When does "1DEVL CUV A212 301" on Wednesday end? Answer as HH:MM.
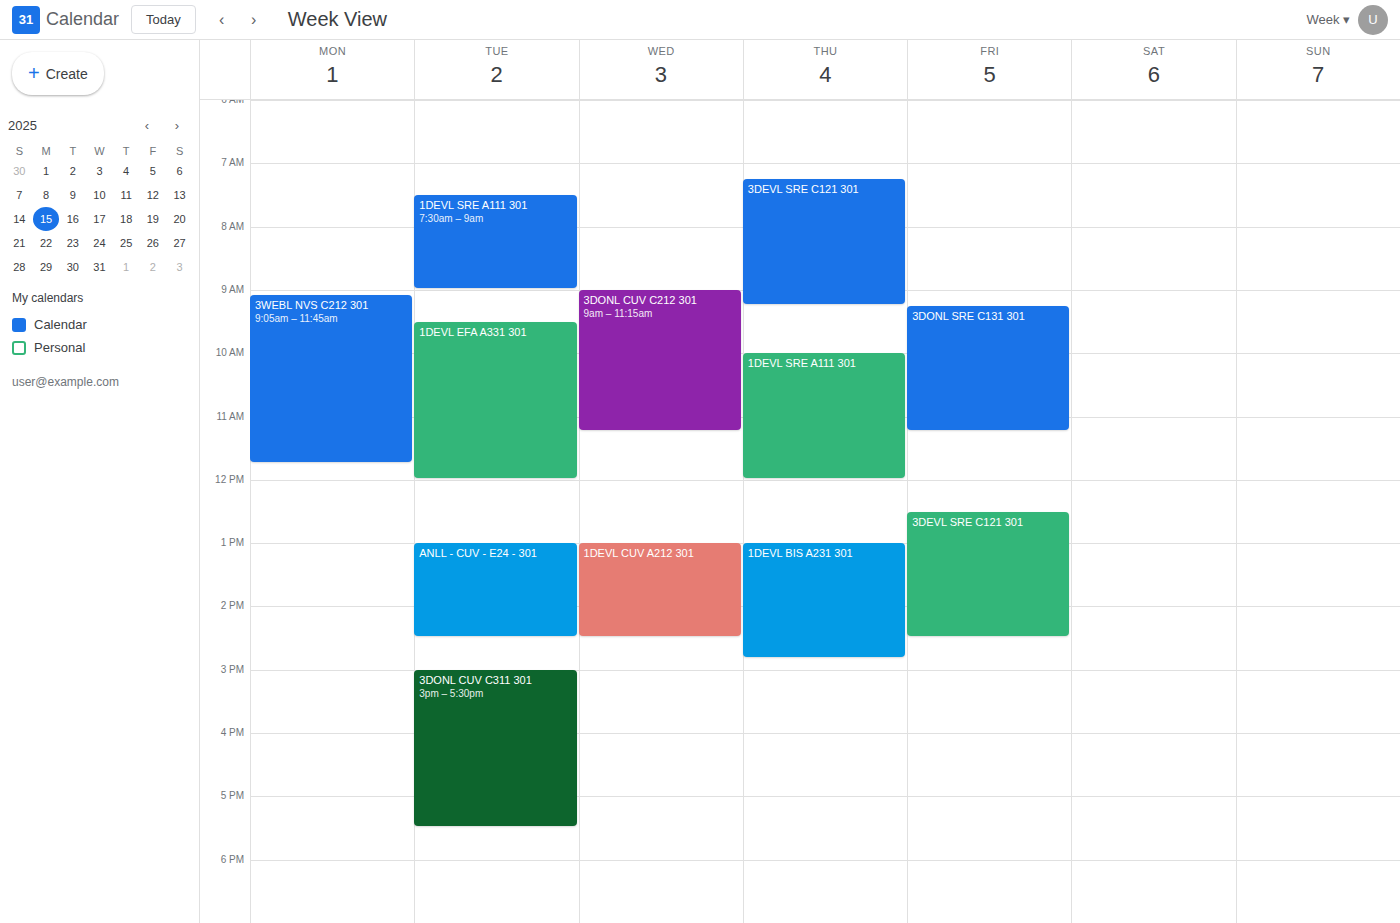
14:30